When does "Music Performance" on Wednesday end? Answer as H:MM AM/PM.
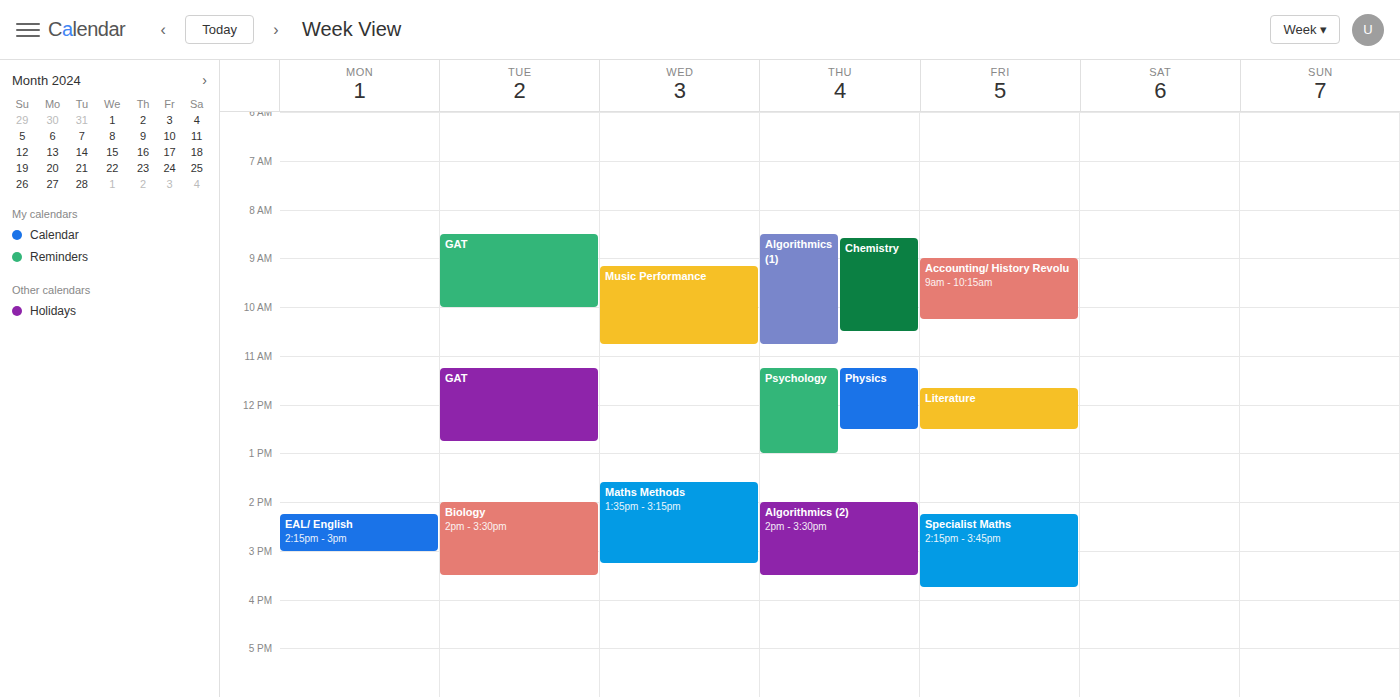
10:45 AM